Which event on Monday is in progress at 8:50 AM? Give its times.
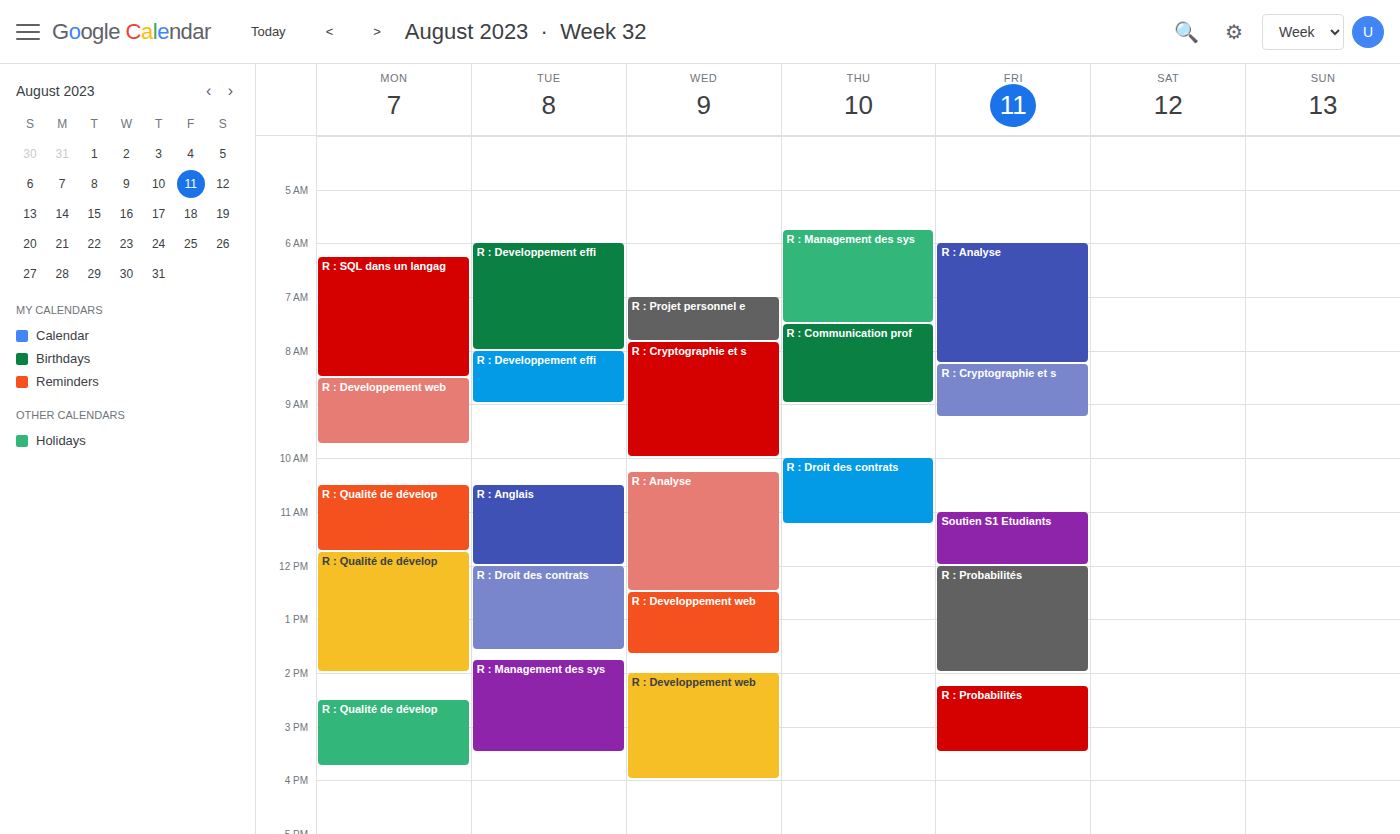
"R : Developpement web", 8:30 AM to 9:45 AM